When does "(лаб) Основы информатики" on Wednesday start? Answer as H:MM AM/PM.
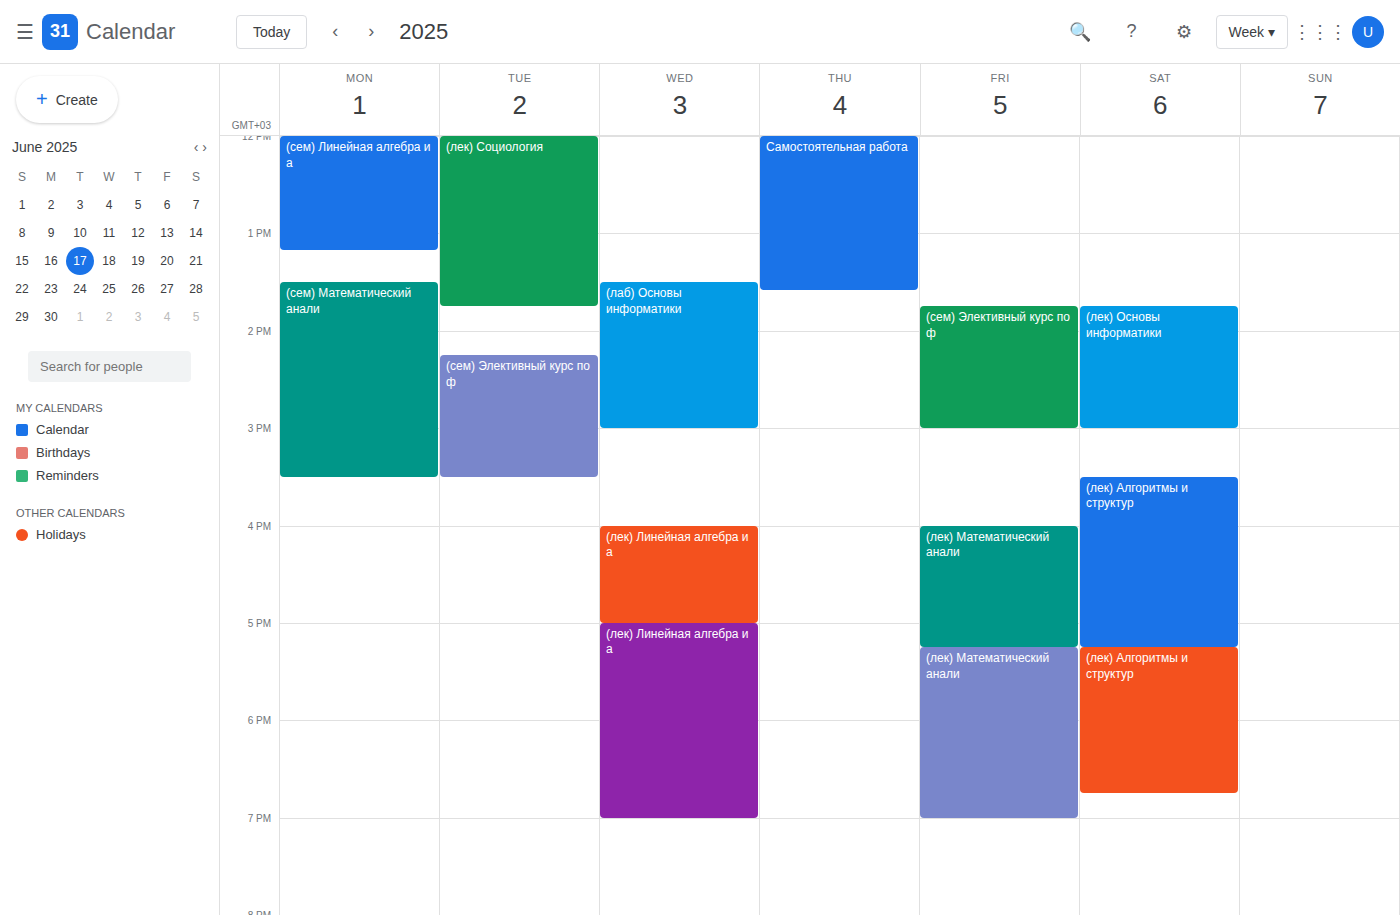
1:30 PM